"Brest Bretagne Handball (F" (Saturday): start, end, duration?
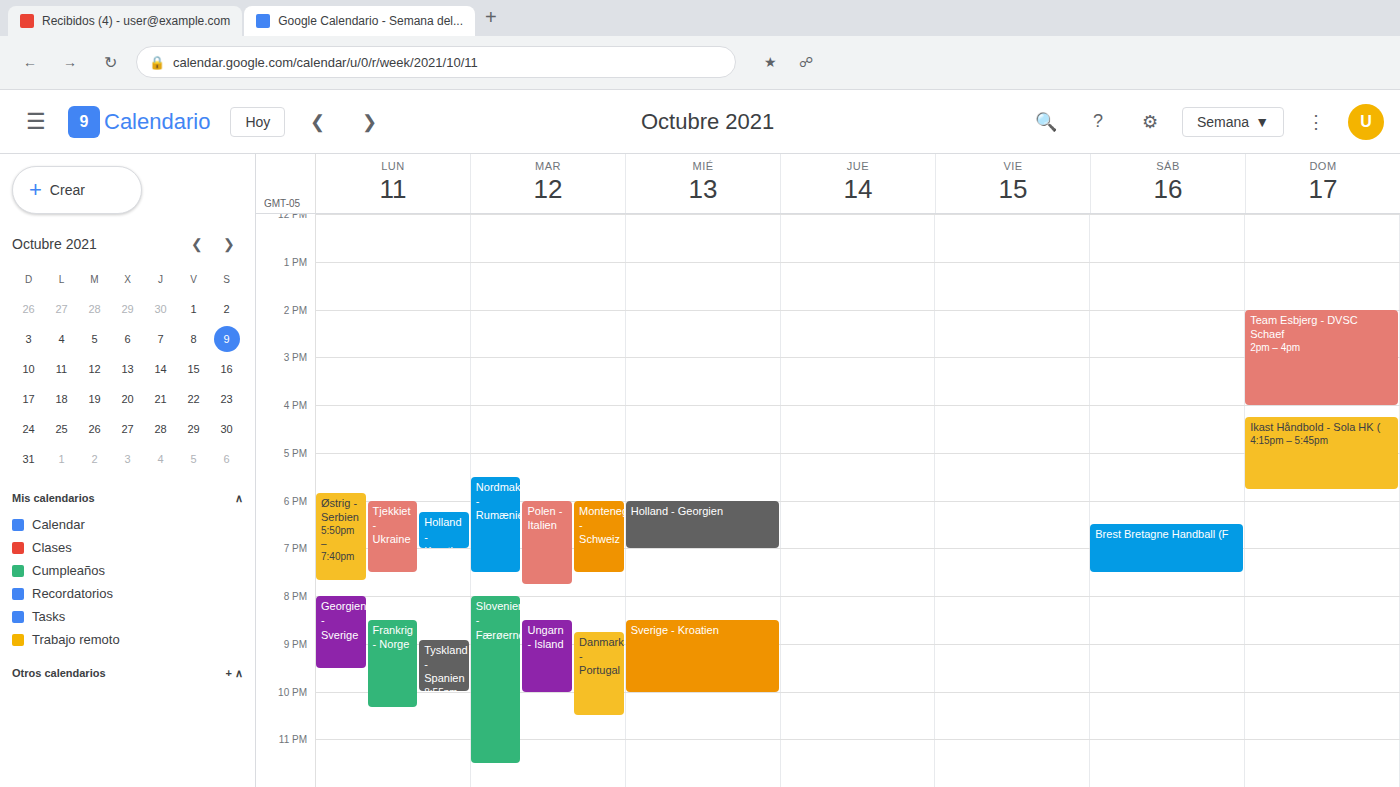
18:30 to 19:30, 1 hour